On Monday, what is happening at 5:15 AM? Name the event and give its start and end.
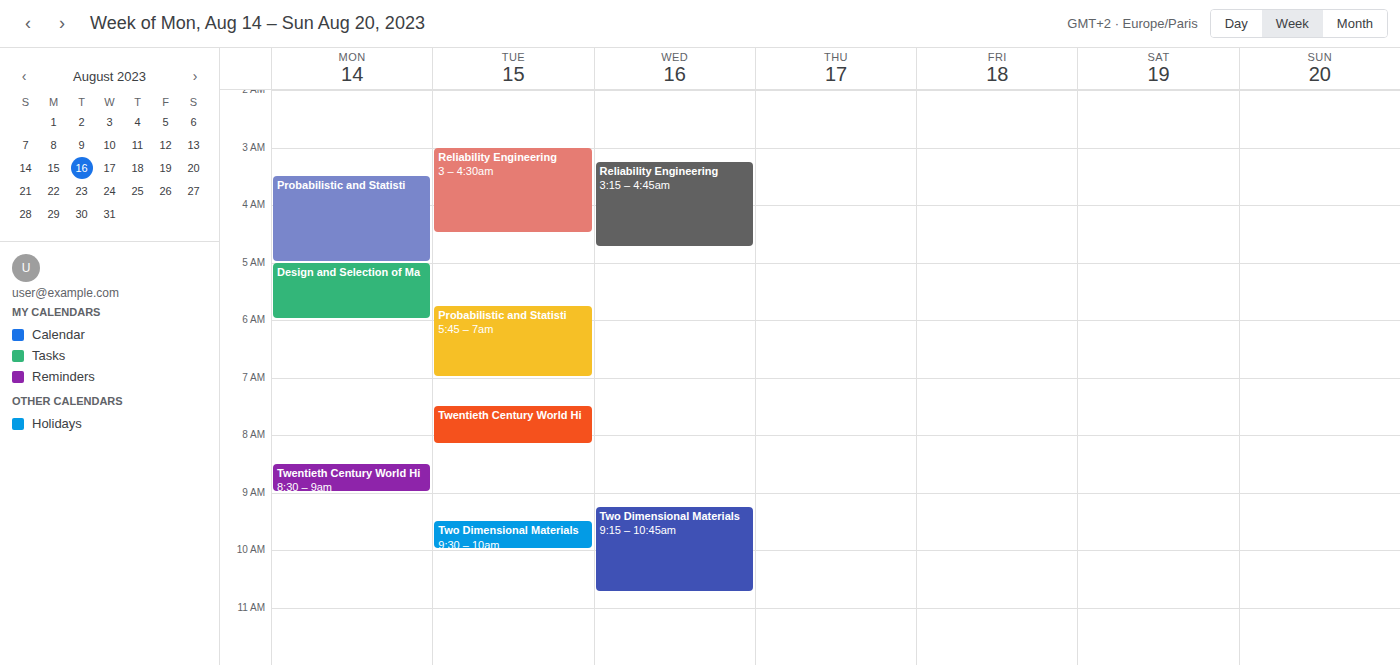
"Design and Selection of Ma", 5:00 AM to 6:00 AM